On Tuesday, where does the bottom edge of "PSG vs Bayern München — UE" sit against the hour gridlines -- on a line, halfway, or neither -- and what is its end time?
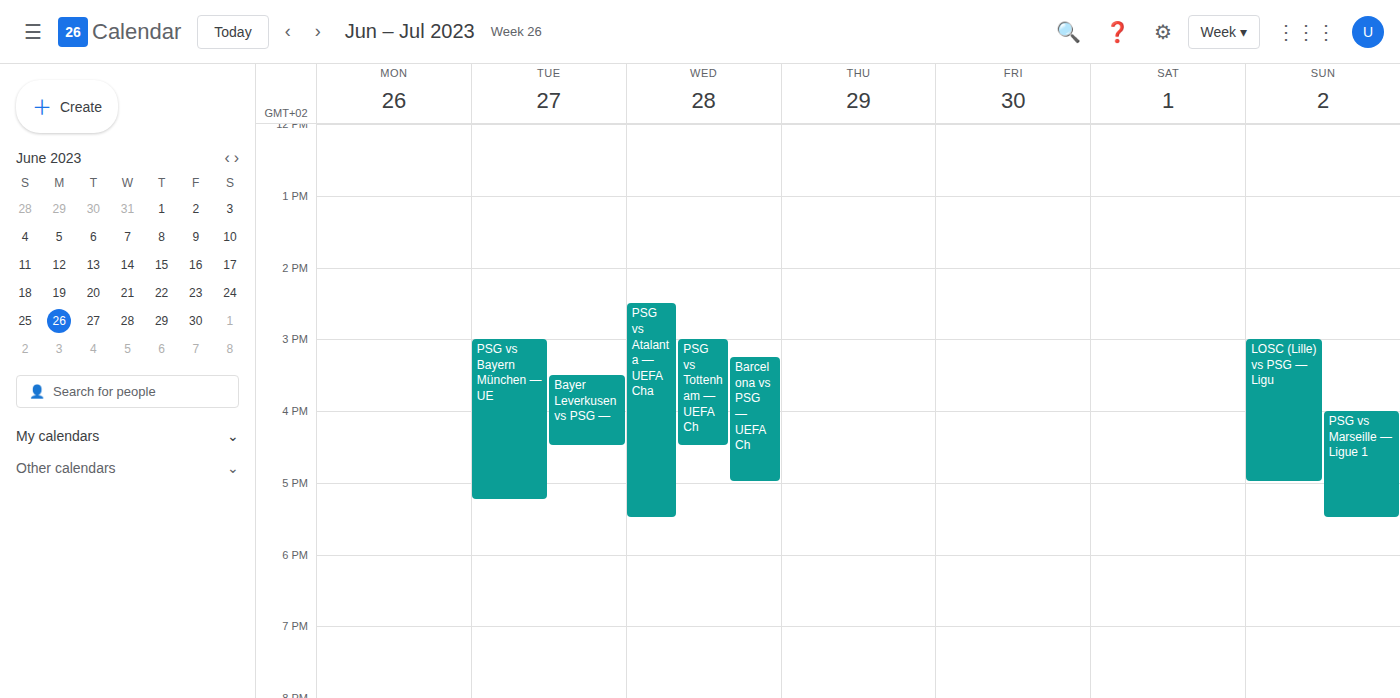
5:15 PM -- neither: a quarter of the way from the 5 PM line to the 6 PM line.